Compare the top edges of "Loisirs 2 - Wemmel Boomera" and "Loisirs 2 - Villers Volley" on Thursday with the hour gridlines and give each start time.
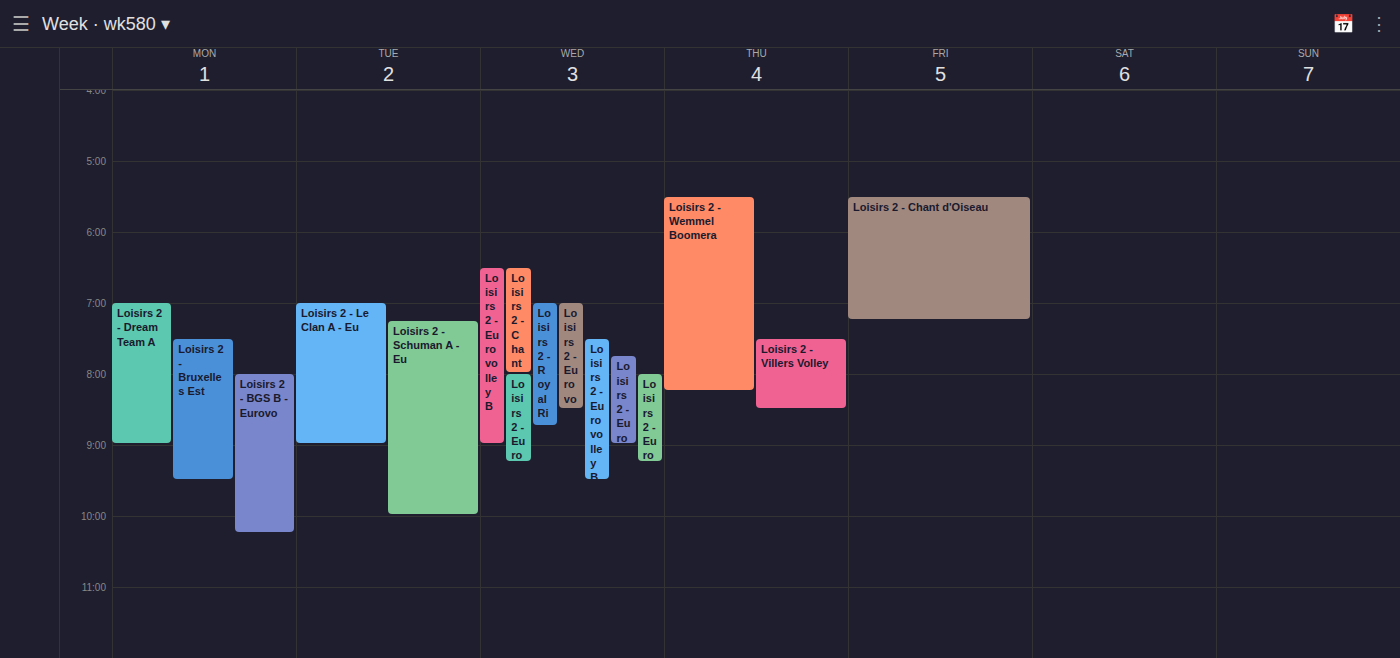
"Loisirs 2 - Wemmel Boomera": 5:30 PM, halfway between the 5 PM and 6 PM lines. "Loisirs 2 - Villers Volley": 7:30 PM, halfway between the 7 PM and 8 PM lines.